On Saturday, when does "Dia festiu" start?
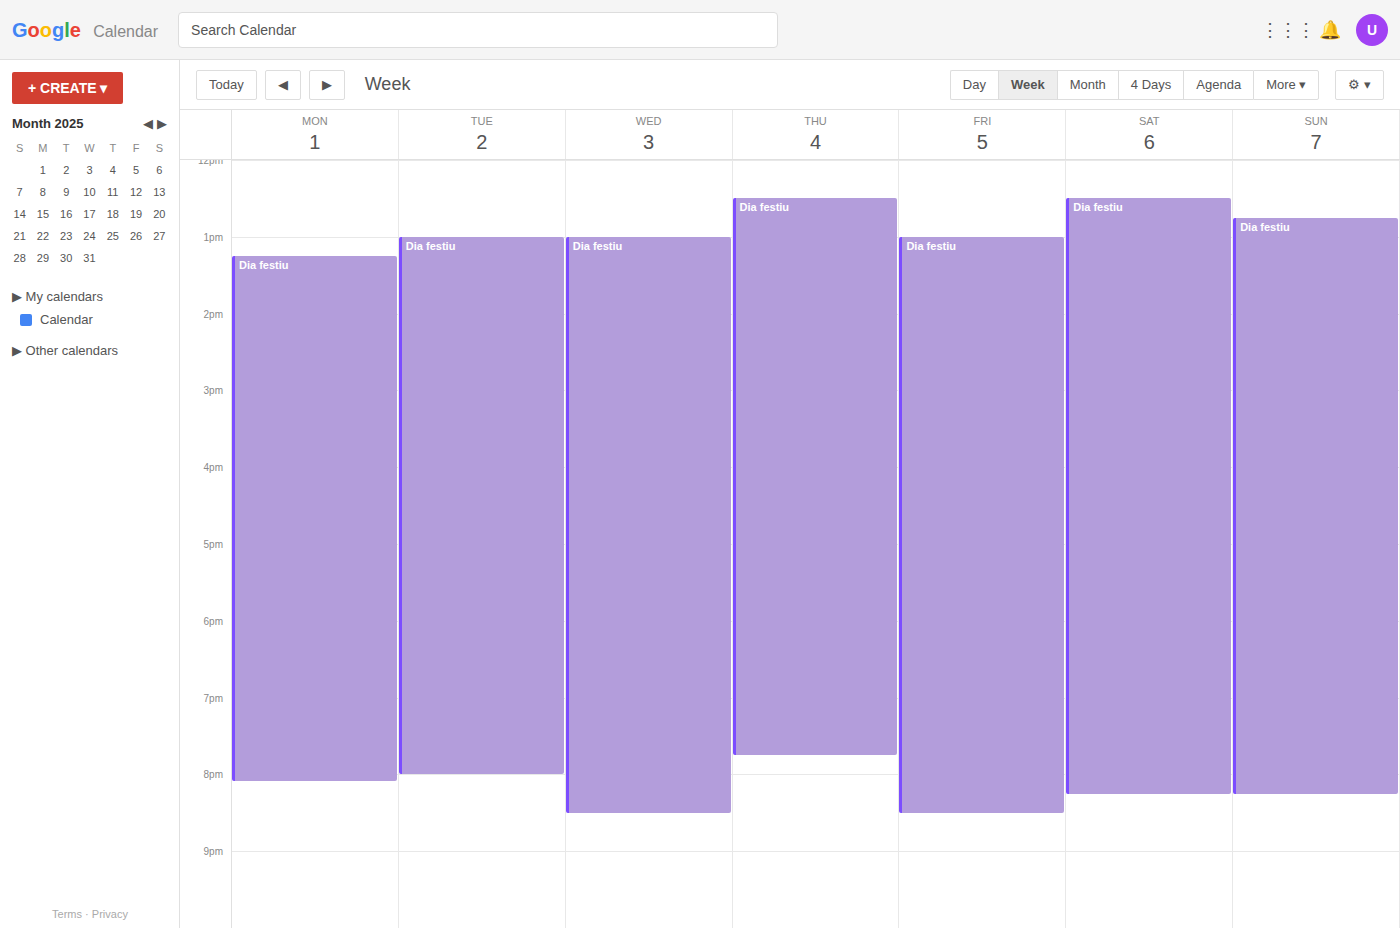
12:30 PM